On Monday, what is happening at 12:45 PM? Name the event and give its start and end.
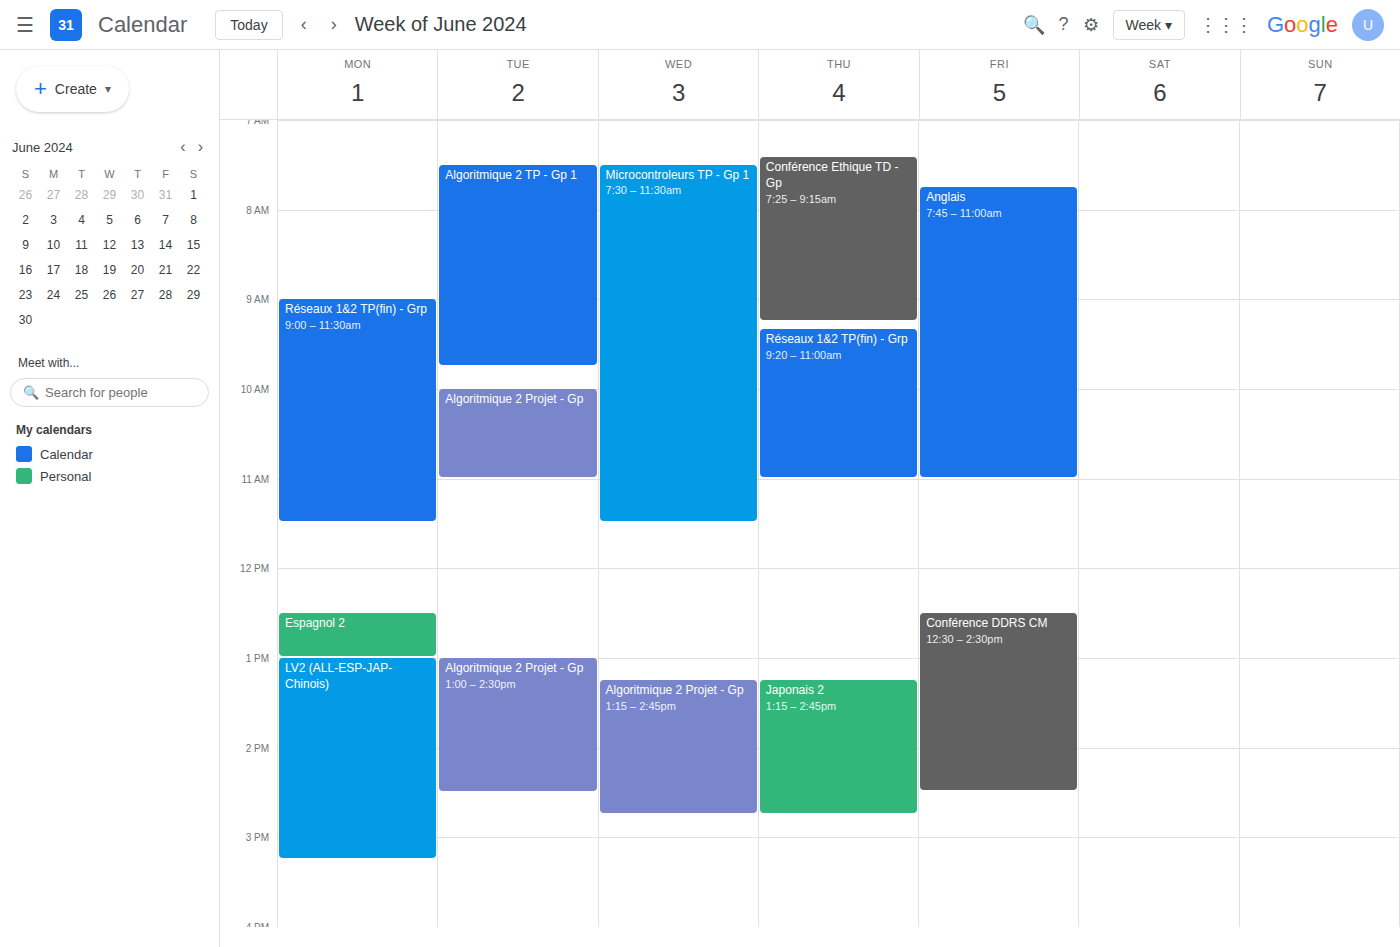
"Espagnol 2", 12:30 PM to 1:00 PM